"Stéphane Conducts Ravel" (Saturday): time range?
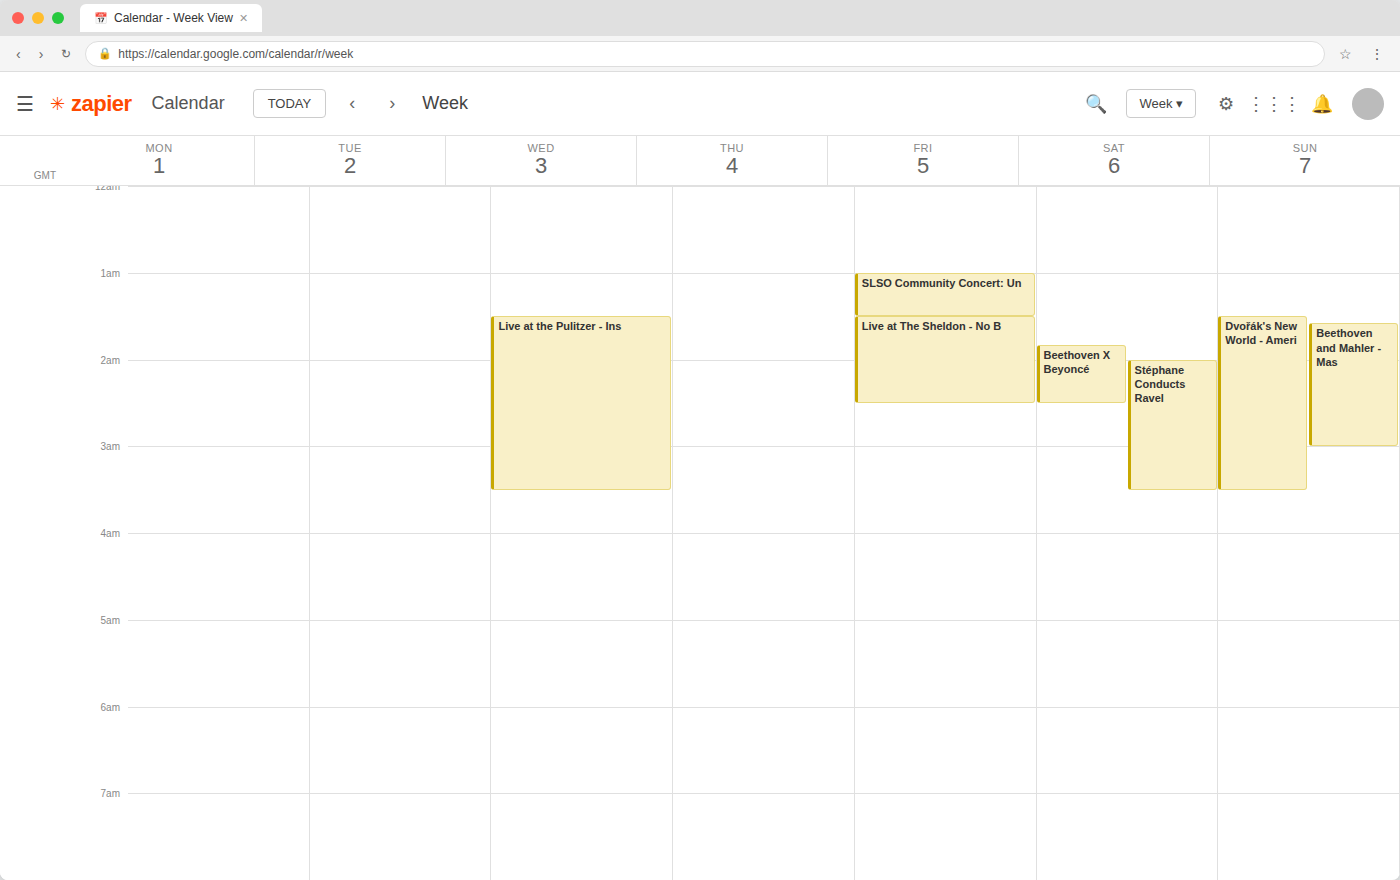
2:00 AM to 3:30 AM